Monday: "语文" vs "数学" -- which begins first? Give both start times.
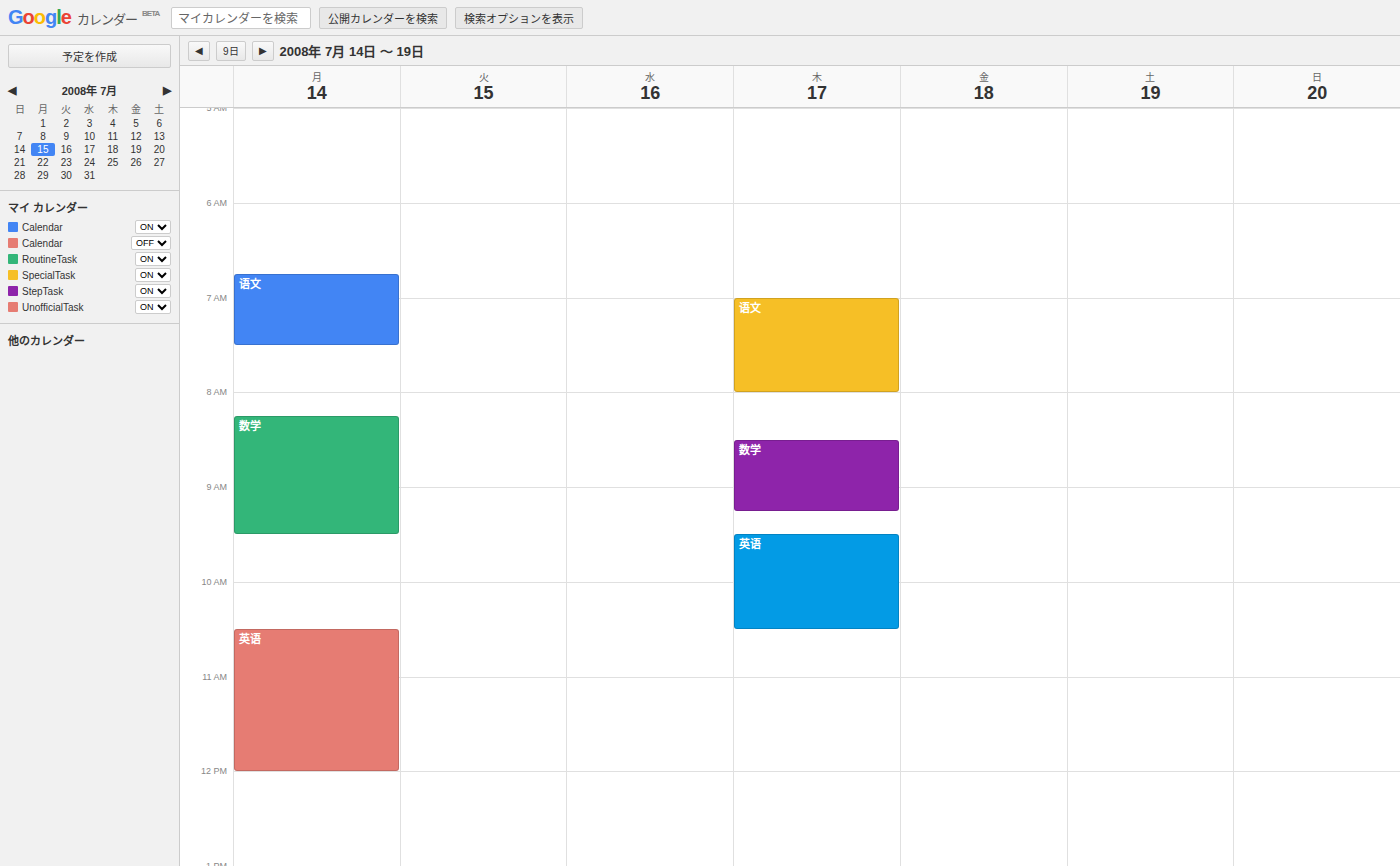
"语文" 6:45 AM; "数学" 8:15 AM.